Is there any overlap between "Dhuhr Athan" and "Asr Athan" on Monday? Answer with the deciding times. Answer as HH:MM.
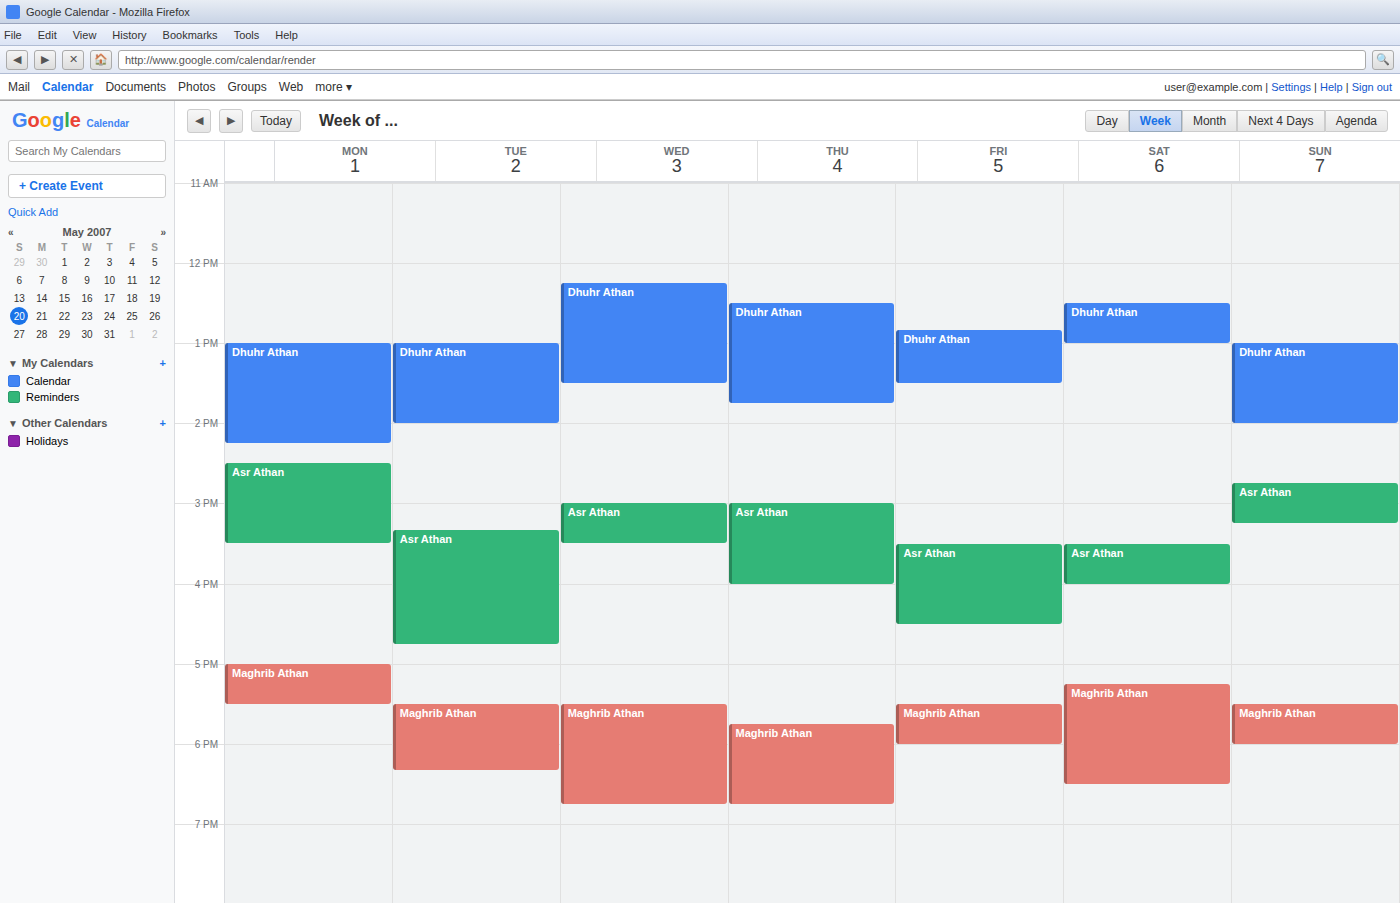
"Dhuhr Athan" ends at 14:15 and "Asr Athan" starts at 14:30 -- no overlap.